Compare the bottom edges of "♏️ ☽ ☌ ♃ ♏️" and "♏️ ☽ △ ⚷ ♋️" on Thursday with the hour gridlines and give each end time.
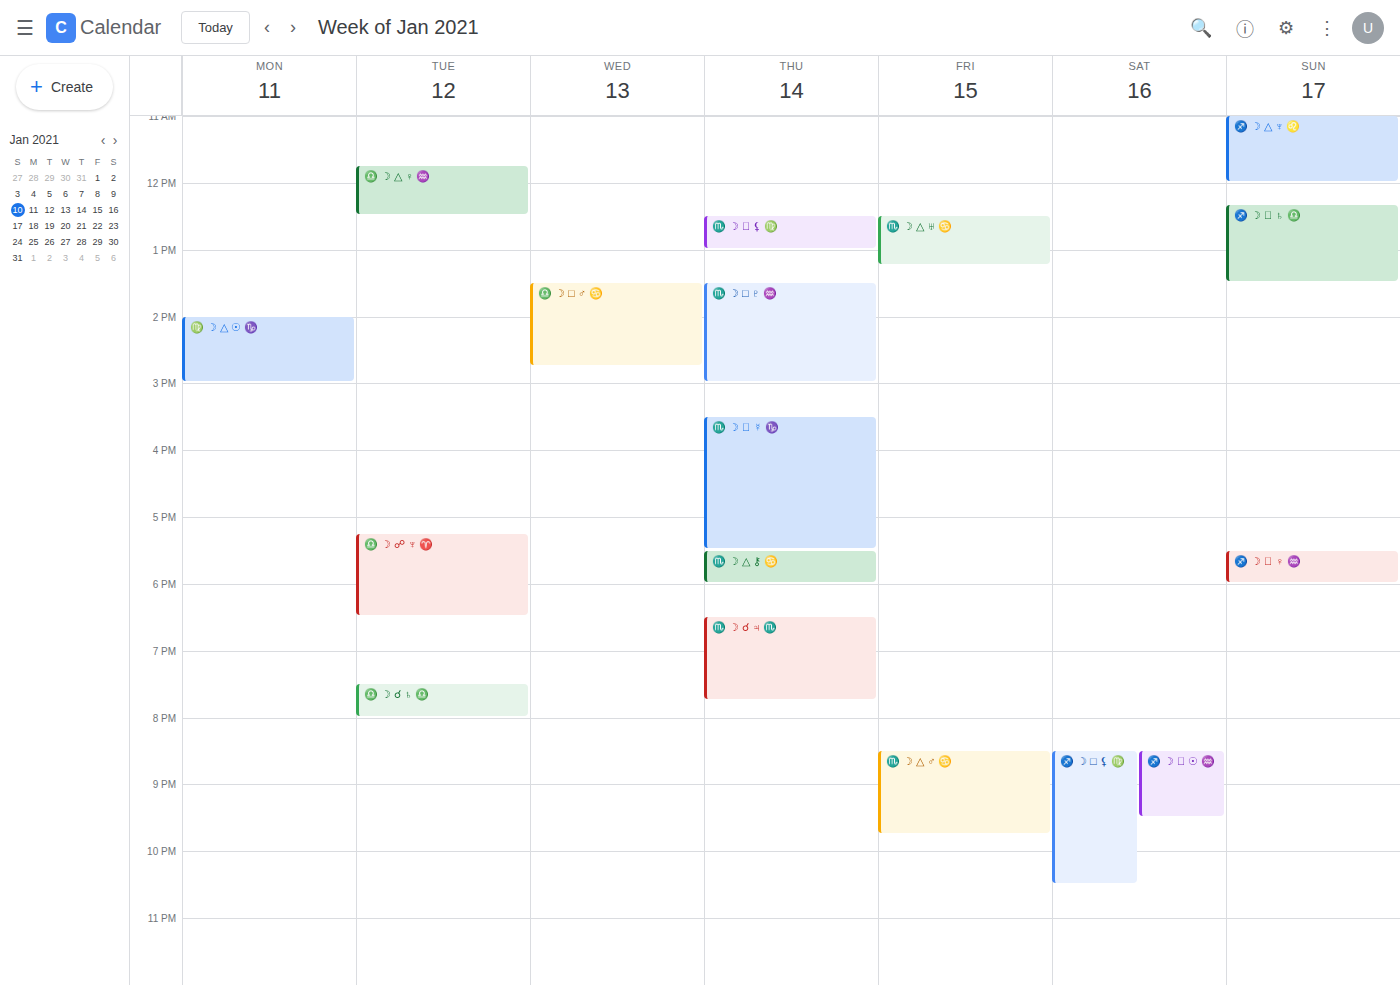
"♏️ ☽ ☌ ♃ ♏️": 7:45 PM, neither: three quarters of the way from the 7 PM line to the 8 PM line. "♏️ ☽ △ ⚷ ♋️": 6:00 PM, exactly on the 6 PM line.